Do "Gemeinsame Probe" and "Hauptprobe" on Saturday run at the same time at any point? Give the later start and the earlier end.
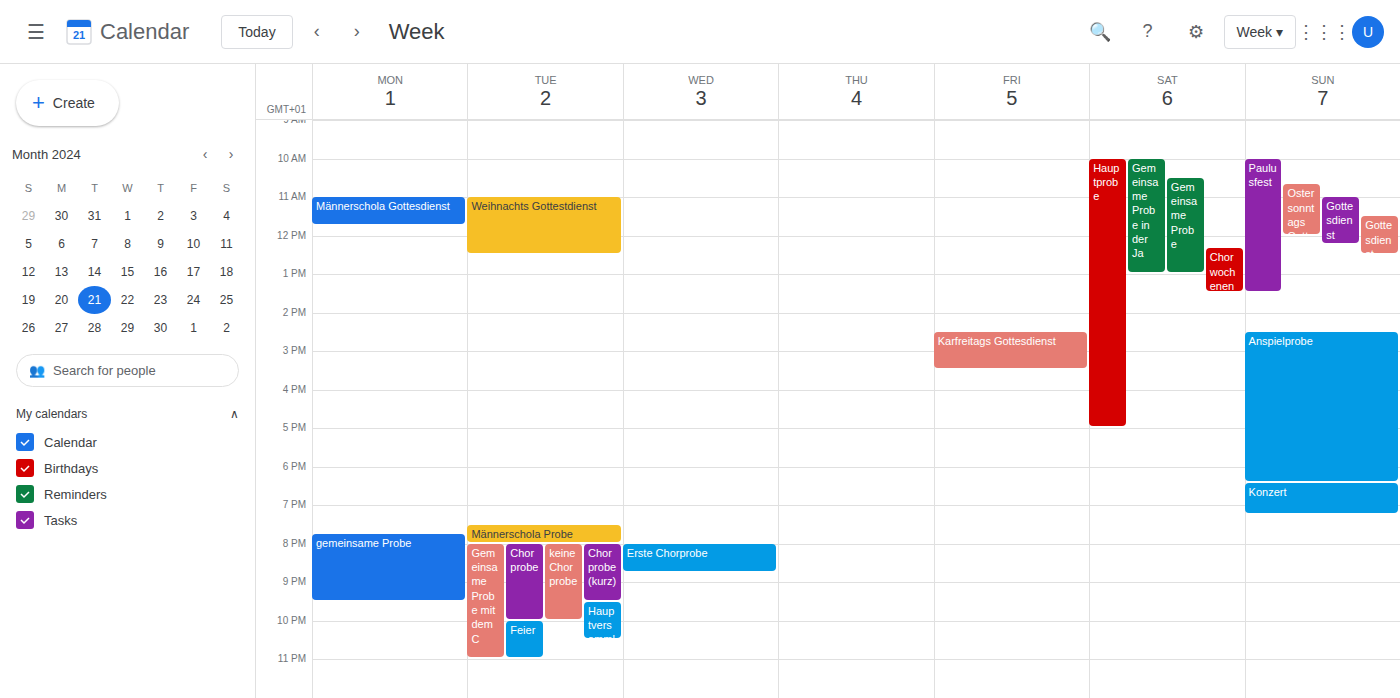
"Gemeinsame Probe" runs 10:30 to 13:00, inside "Hauptprobe" -- they overlap.